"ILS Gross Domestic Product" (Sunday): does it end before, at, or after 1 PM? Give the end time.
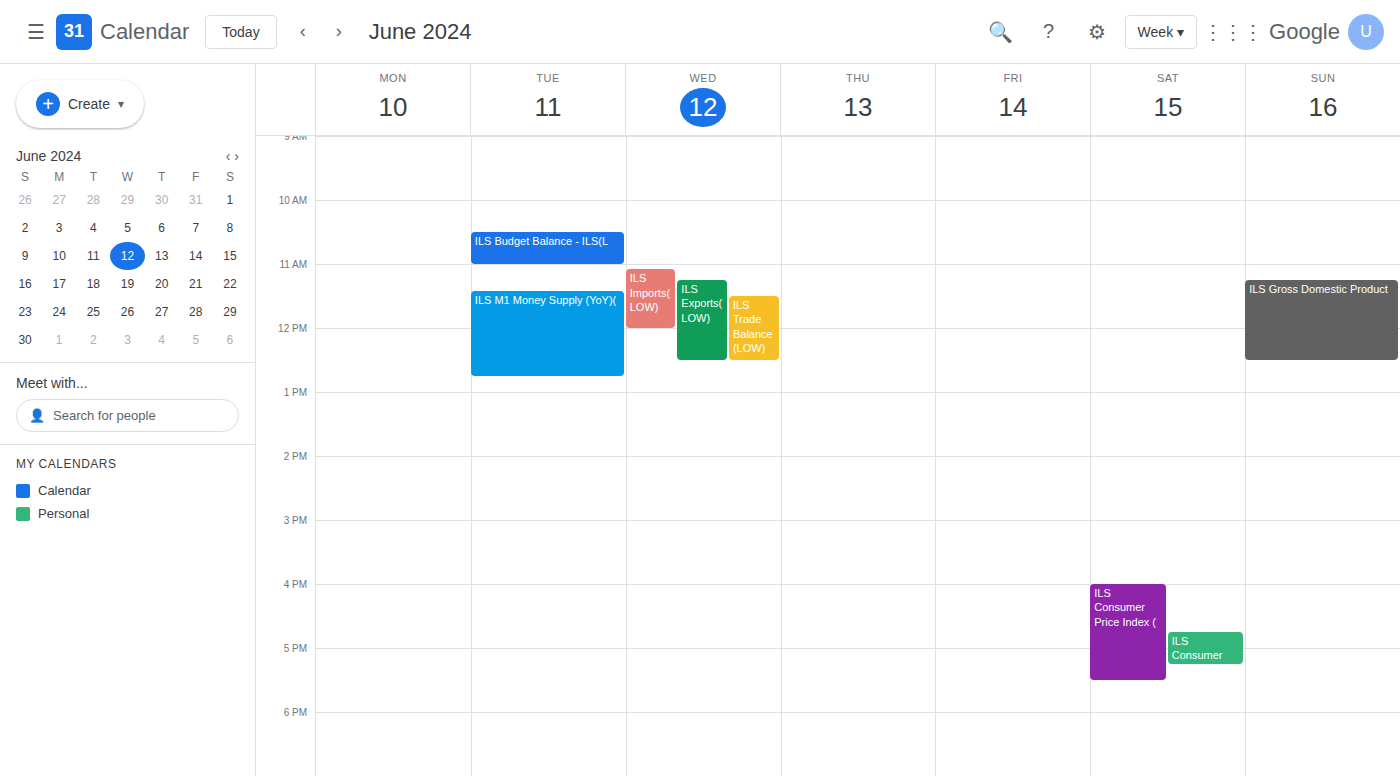
12:30 PM -- before 1 PM, 30 minutes above the 1 PM line.